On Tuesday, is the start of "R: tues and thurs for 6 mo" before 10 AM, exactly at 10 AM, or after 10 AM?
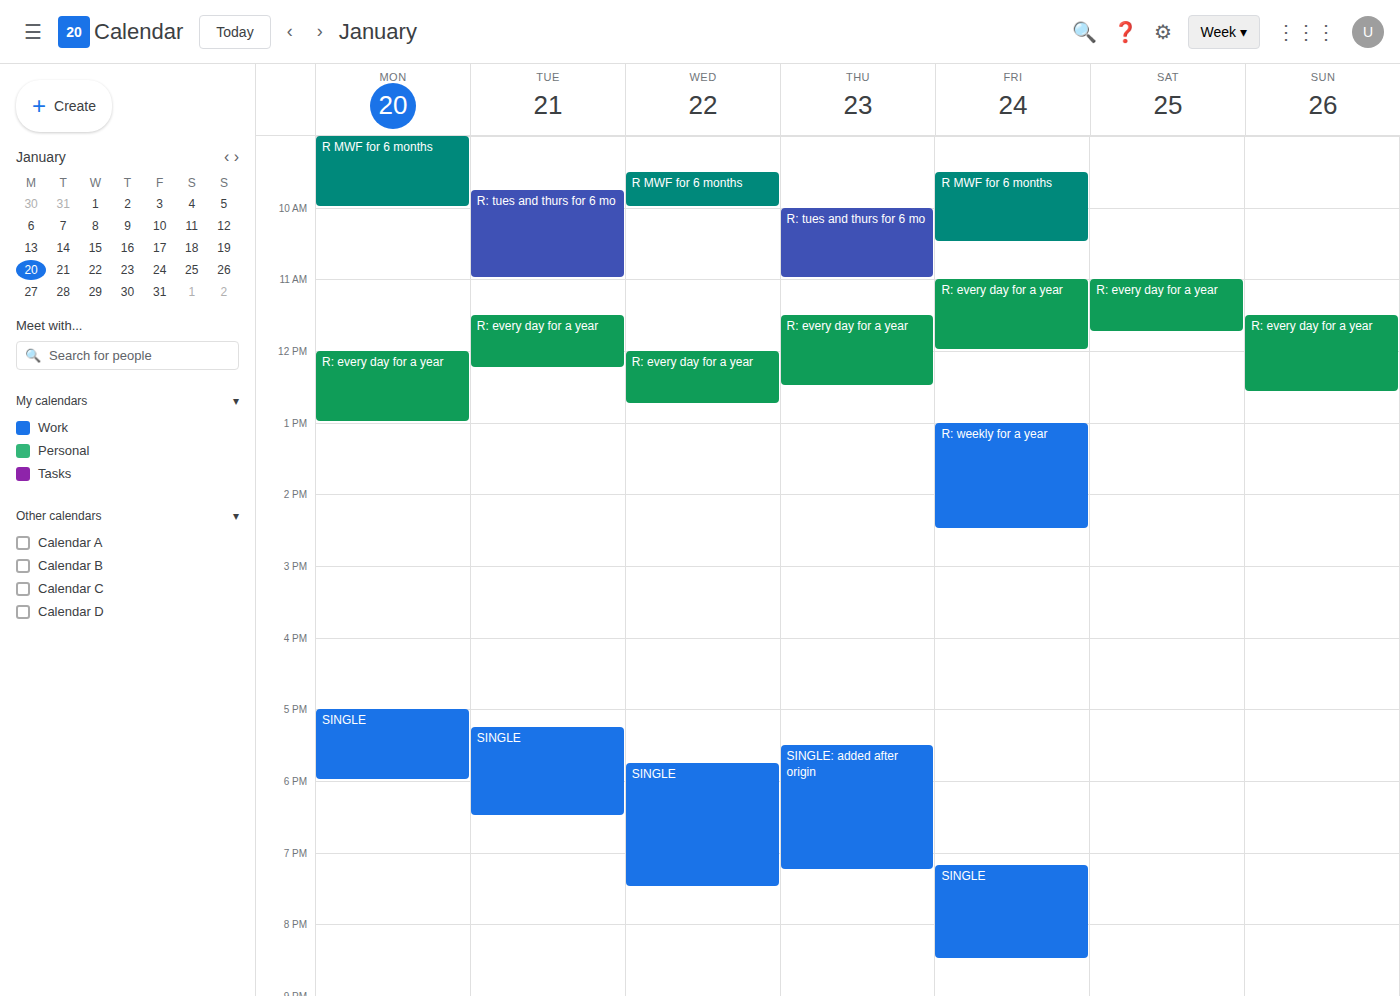
9:45 AM -- before 10 AM, 15 minutes above the 10 AM line.